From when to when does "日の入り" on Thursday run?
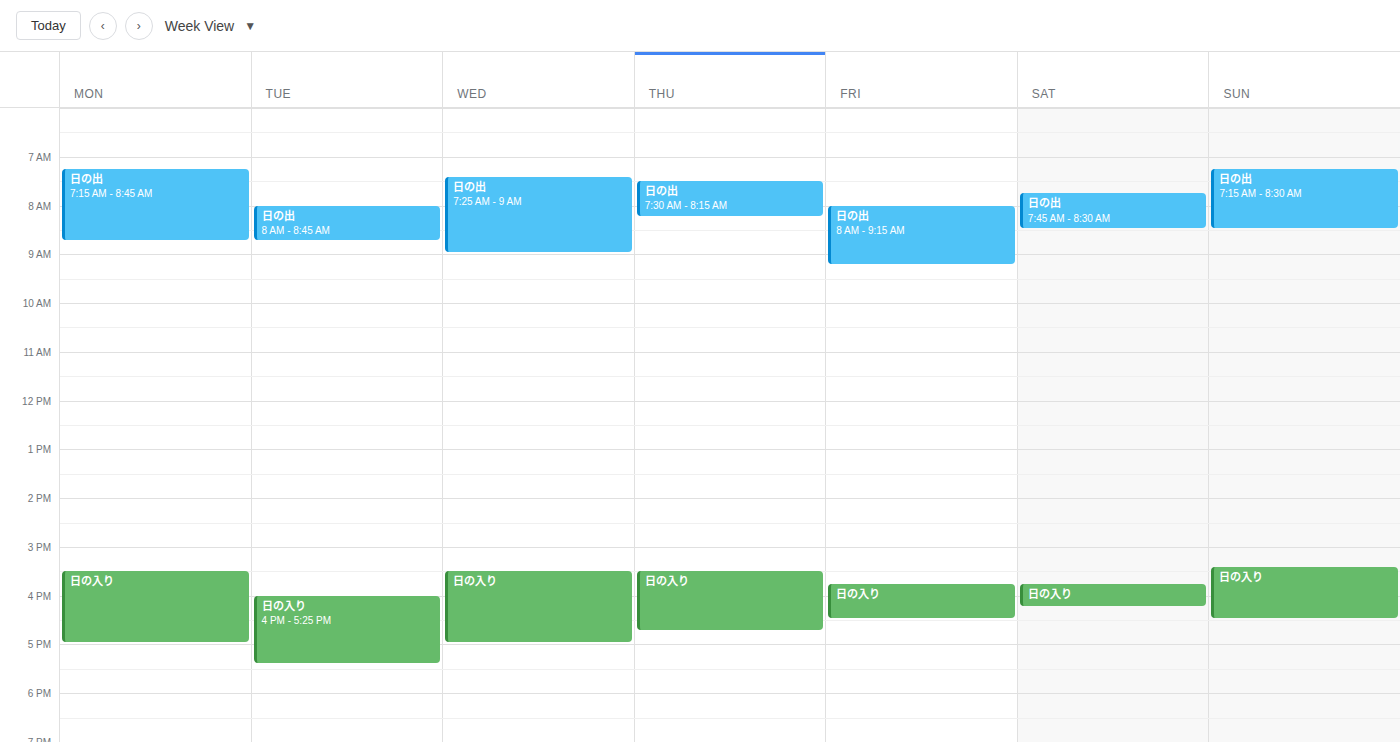
3:30 PM to 4:45 PM